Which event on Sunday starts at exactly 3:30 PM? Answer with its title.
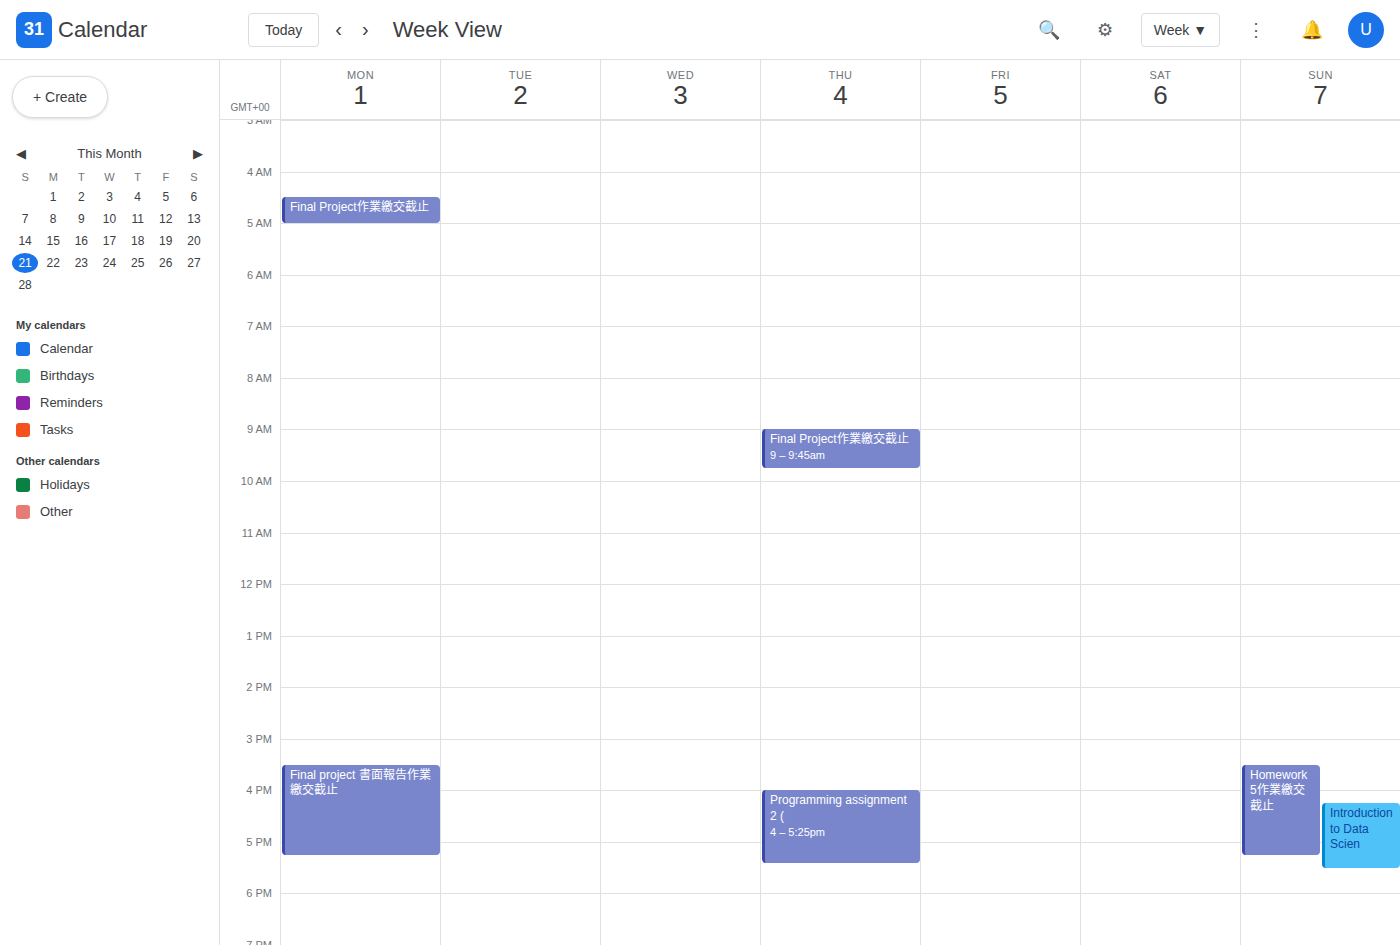
"Homework 5作業繳交截止"